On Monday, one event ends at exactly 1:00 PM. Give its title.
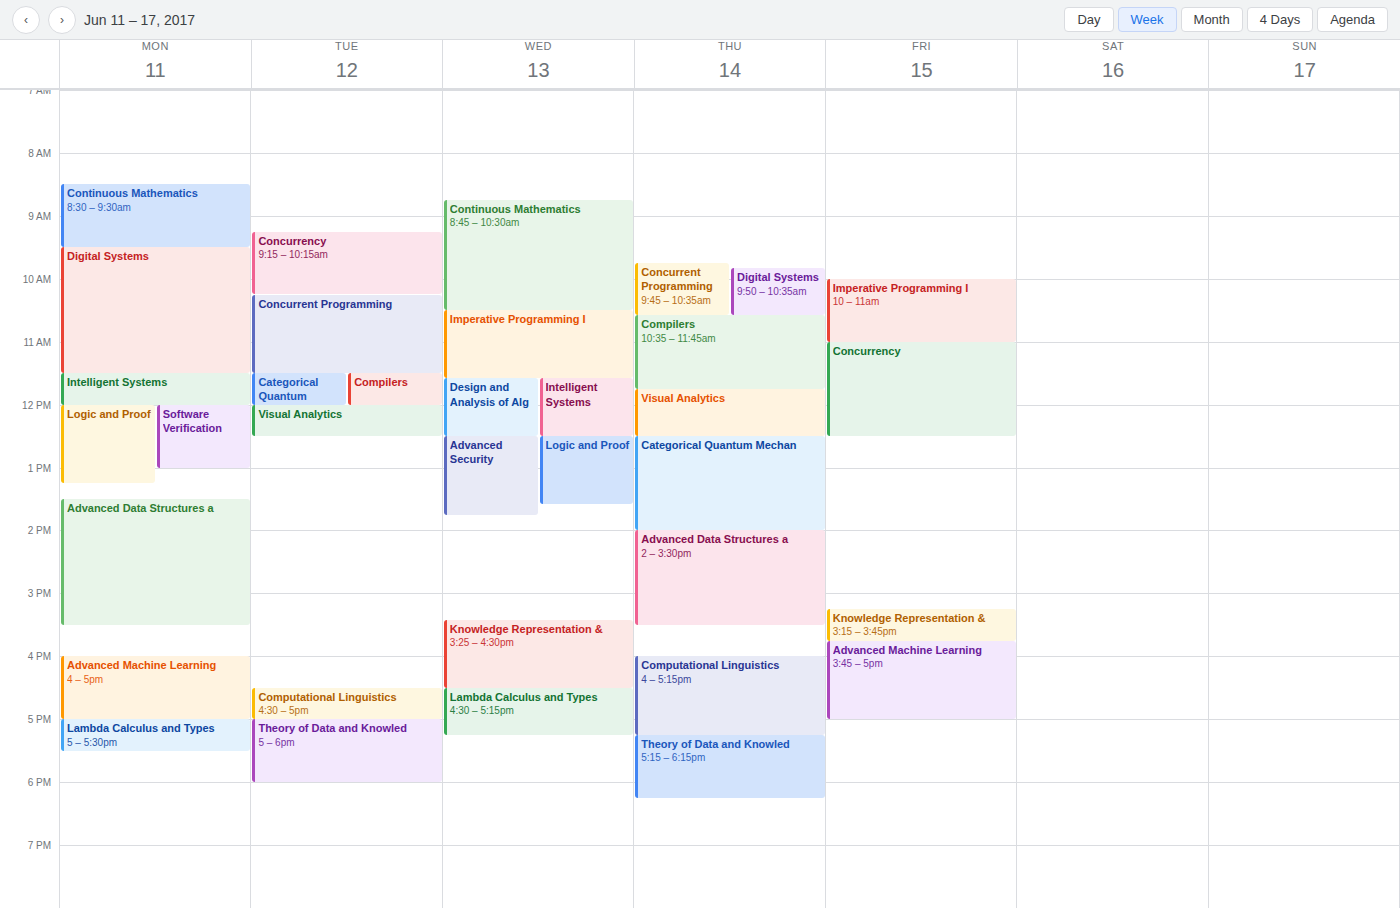
"Software Verification"